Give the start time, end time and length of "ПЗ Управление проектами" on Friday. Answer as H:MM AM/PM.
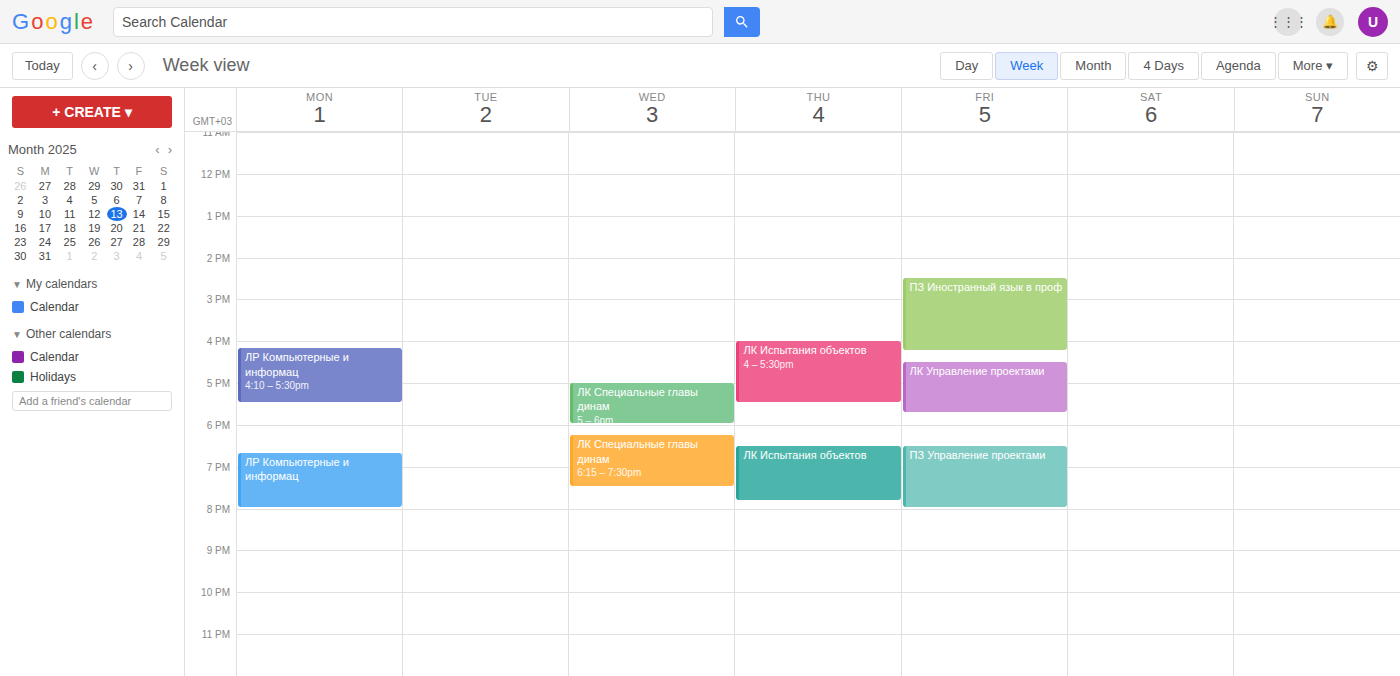
6:30 PM to 8:00 PM, 1 hour 30 minutes